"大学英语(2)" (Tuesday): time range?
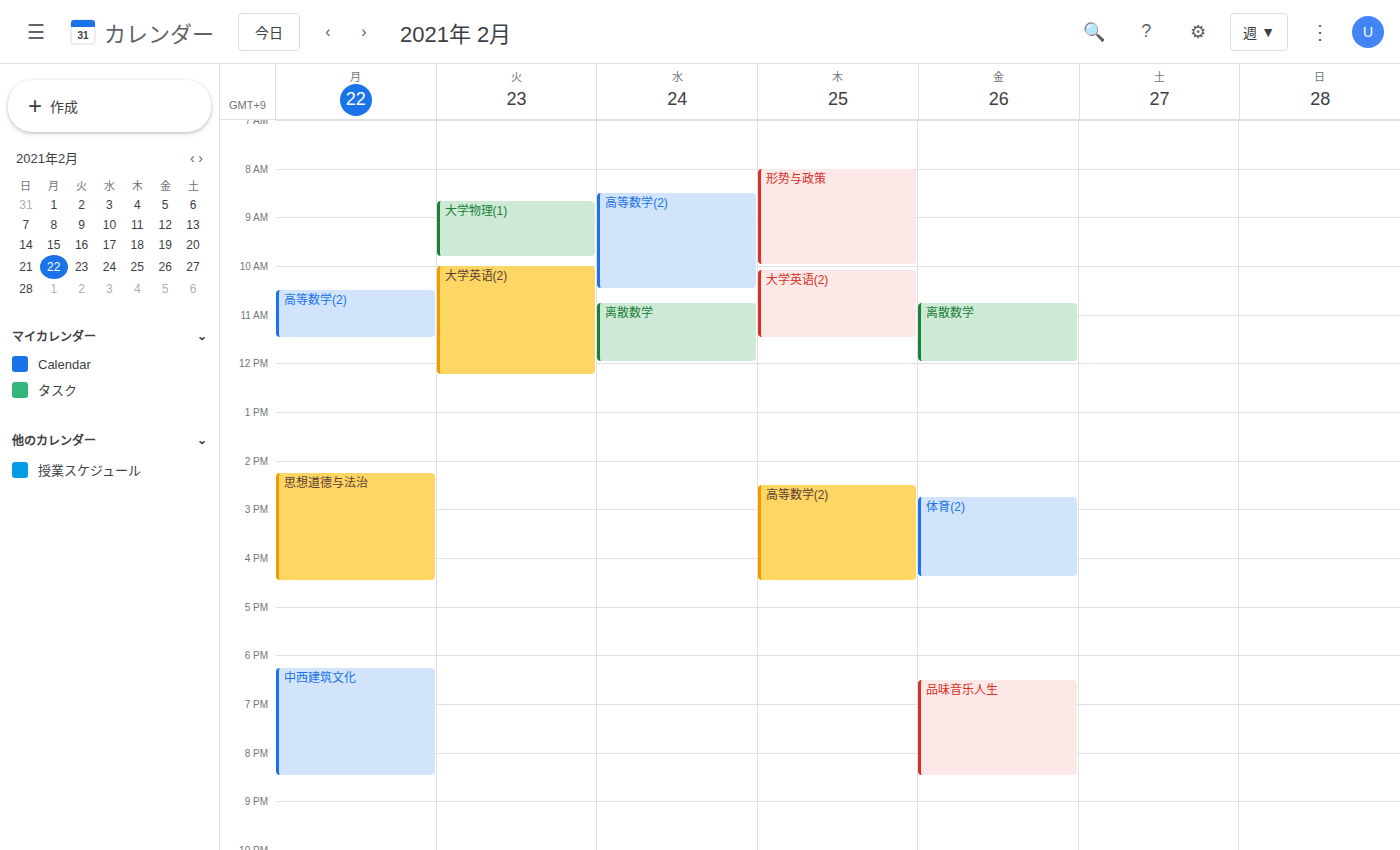
10:00 AM to 12:15 PM